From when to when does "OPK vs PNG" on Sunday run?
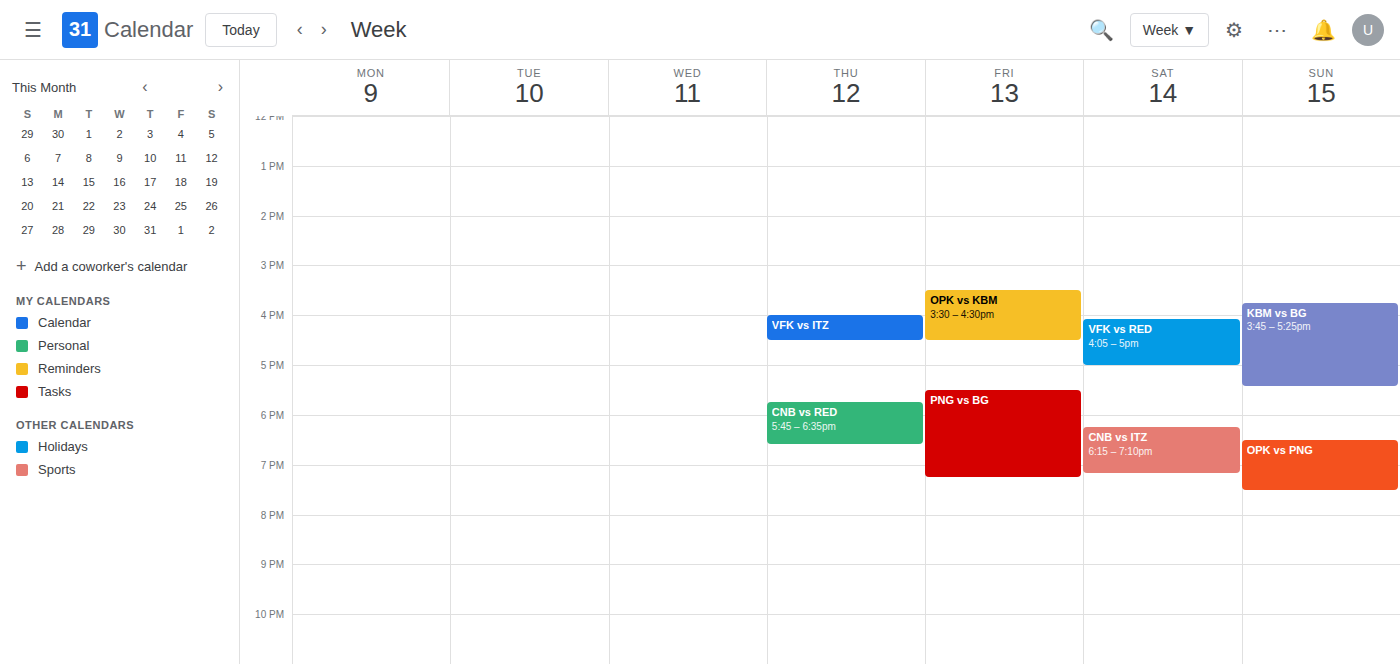
6:30 PM to 7:30 PM